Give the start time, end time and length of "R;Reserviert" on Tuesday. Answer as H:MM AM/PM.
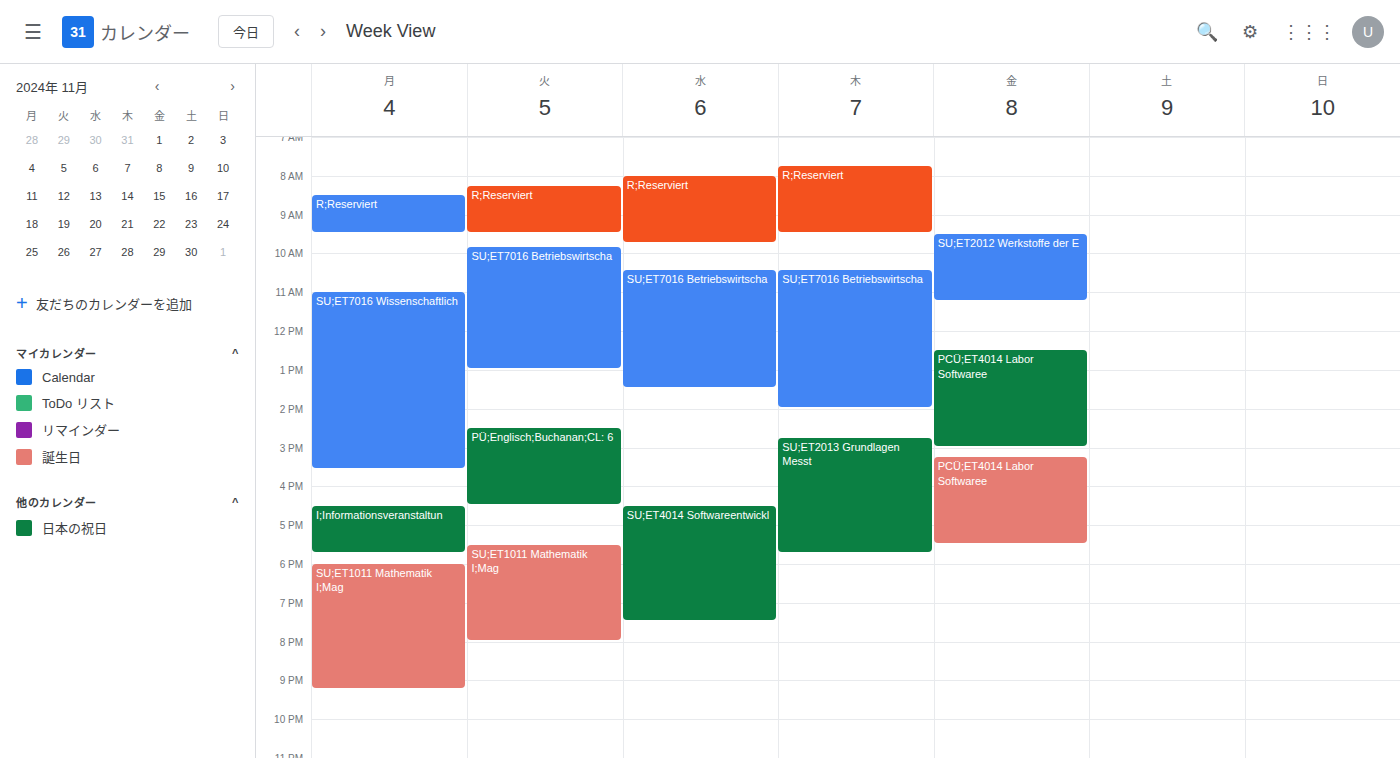
8:15 AM to 9:30 AM, 1 hour 15 minutes